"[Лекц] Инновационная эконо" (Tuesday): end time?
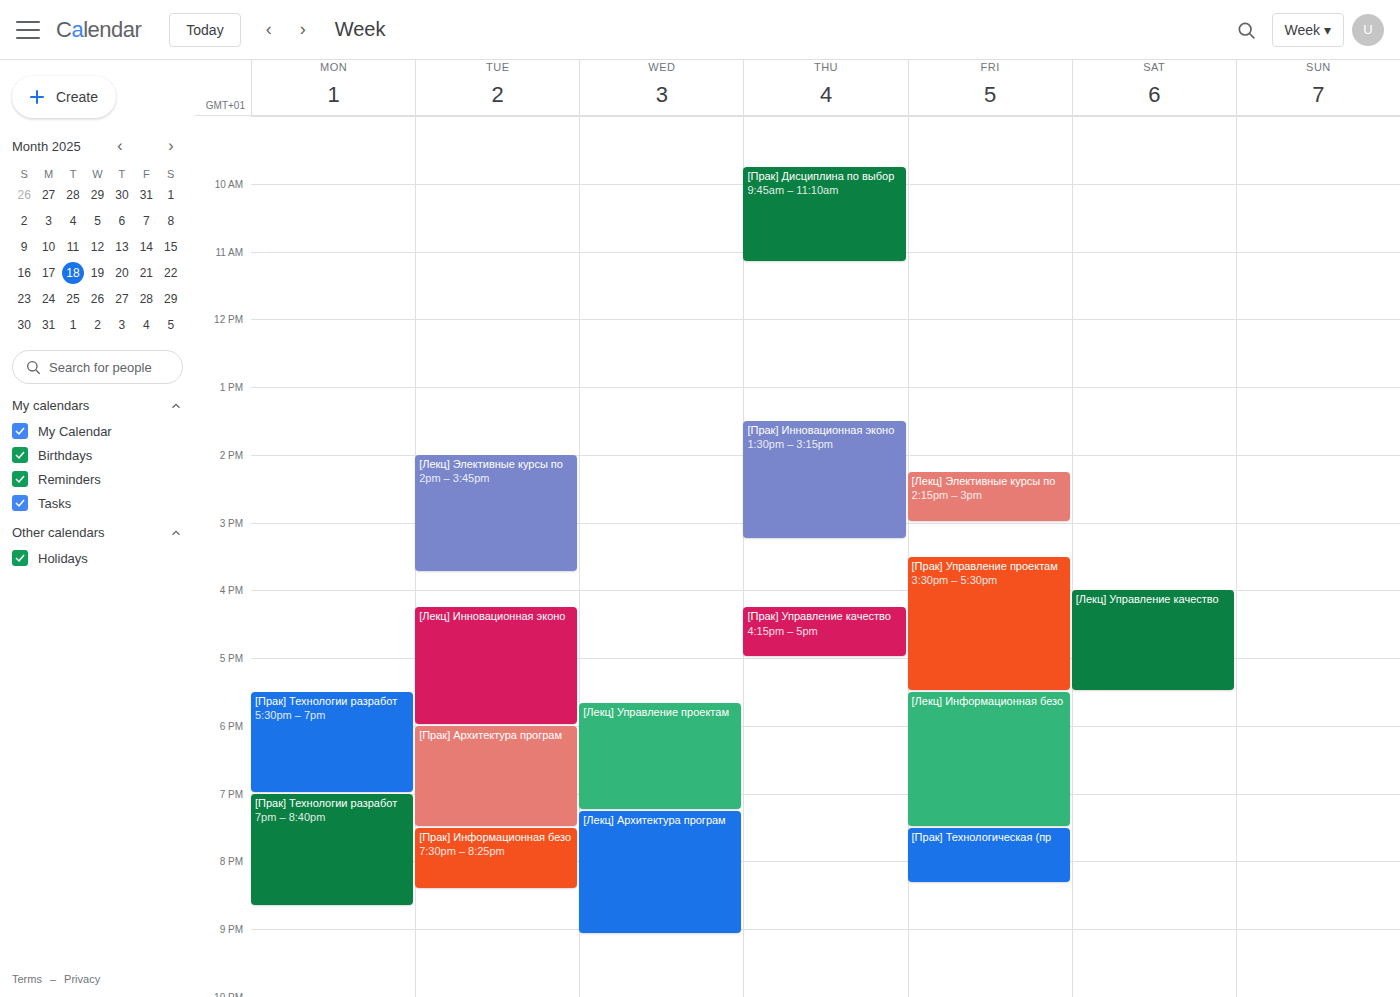
6:00 PM